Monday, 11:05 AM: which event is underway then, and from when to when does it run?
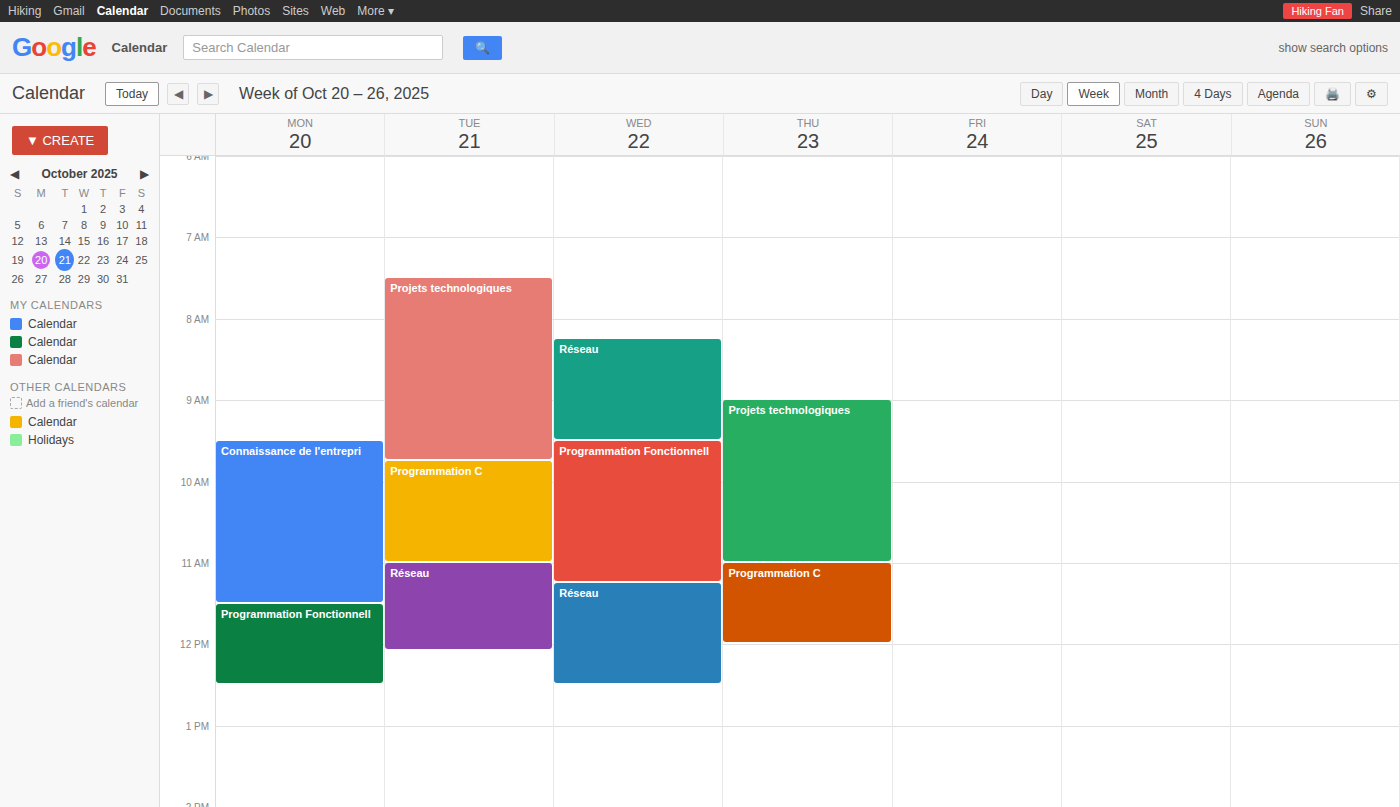
"Connaissance de l'entrepri", 9:30 AM to 11:30 AM